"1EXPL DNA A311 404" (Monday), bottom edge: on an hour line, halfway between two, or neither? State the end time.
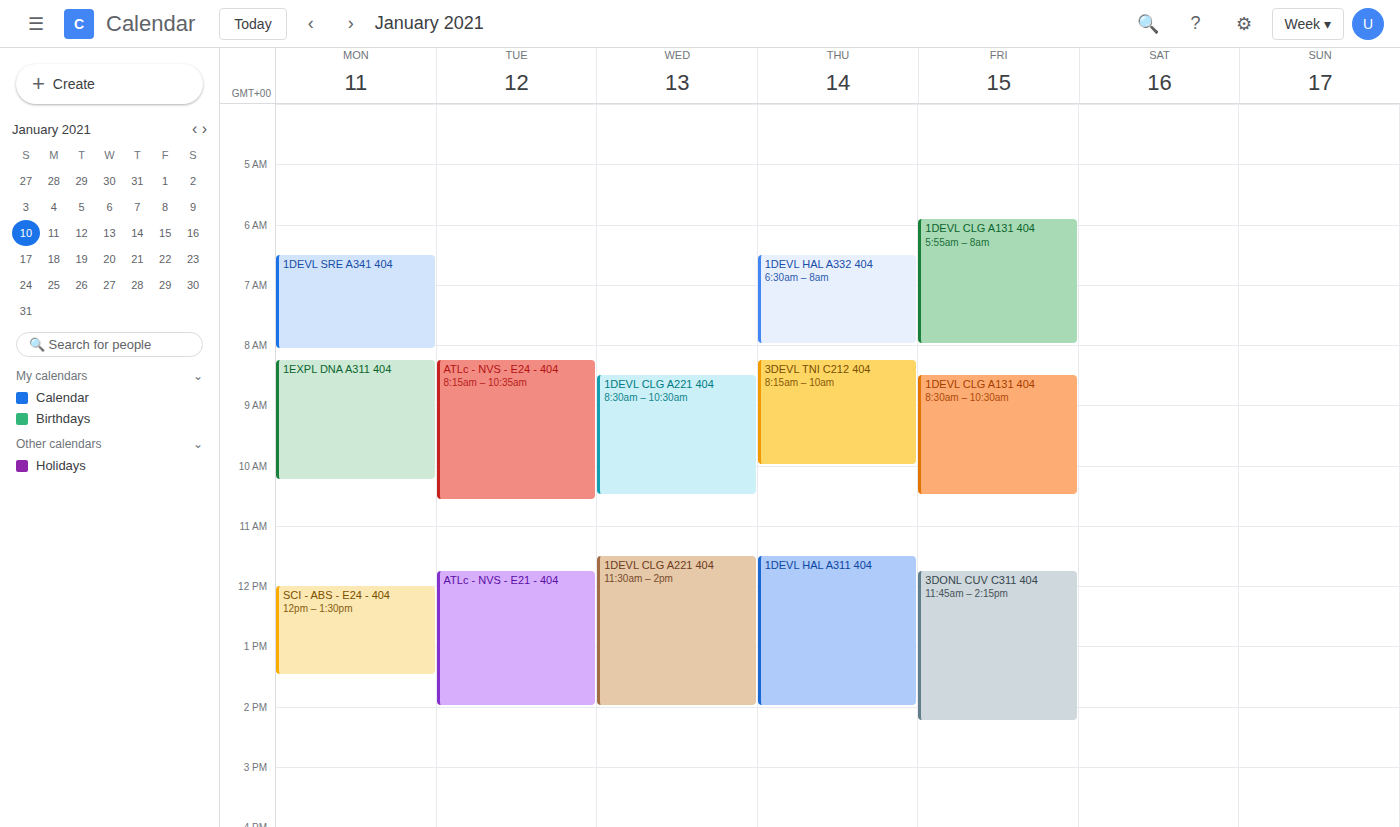
10:15 AM -- neither: a quarter of the way from the 10 AM line to the 11 AM line.